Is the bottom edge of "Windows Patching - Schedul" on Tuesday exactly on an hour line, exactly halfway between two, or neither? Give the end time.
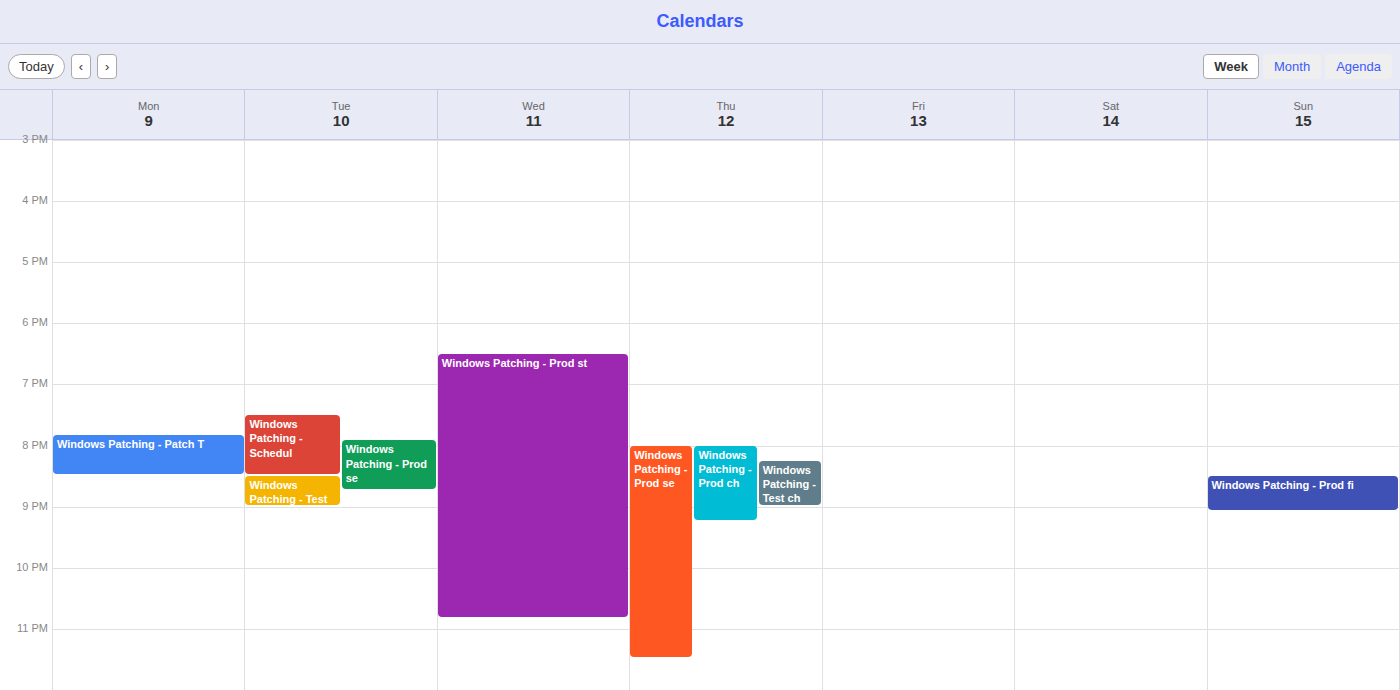
8:30 PM -- halfway between the 8 PM and 9 PM lines.